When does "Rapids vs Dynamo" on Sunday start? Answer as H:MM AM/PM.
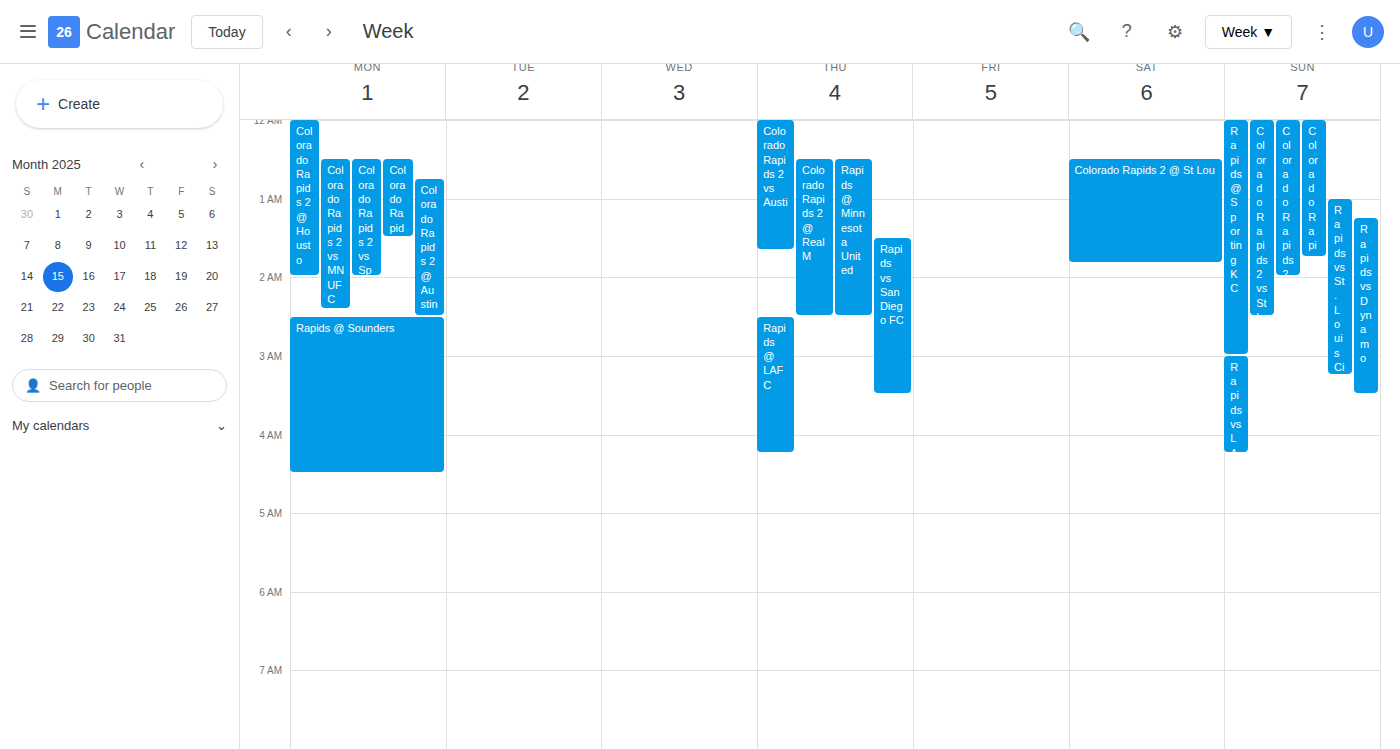
1:15 AM